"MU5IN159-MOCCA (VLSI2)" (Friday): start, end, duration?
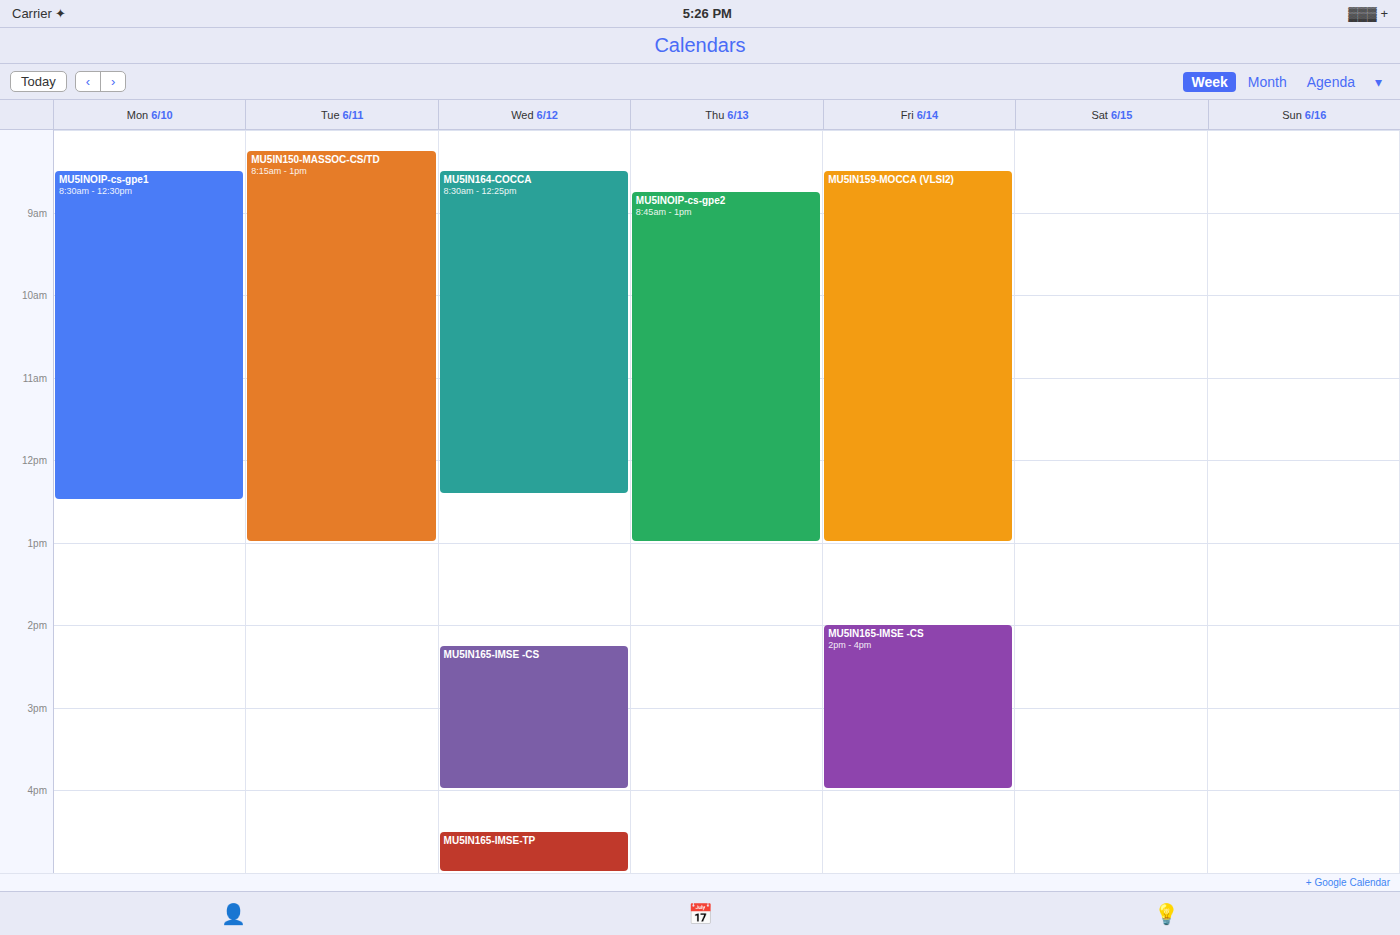
8:30 AM to 1:00 PM, 4 hours 30 minutes